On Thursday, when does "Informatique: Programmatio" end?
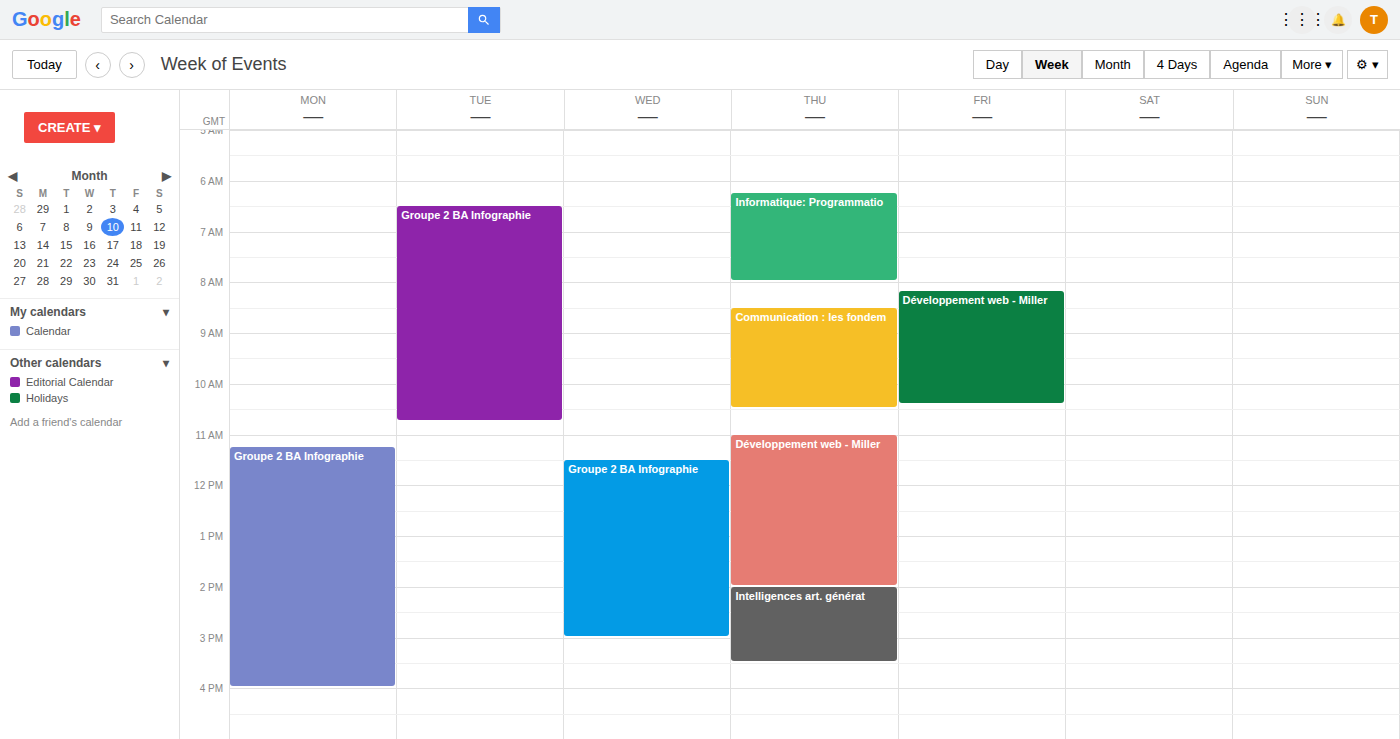
8:00 AM